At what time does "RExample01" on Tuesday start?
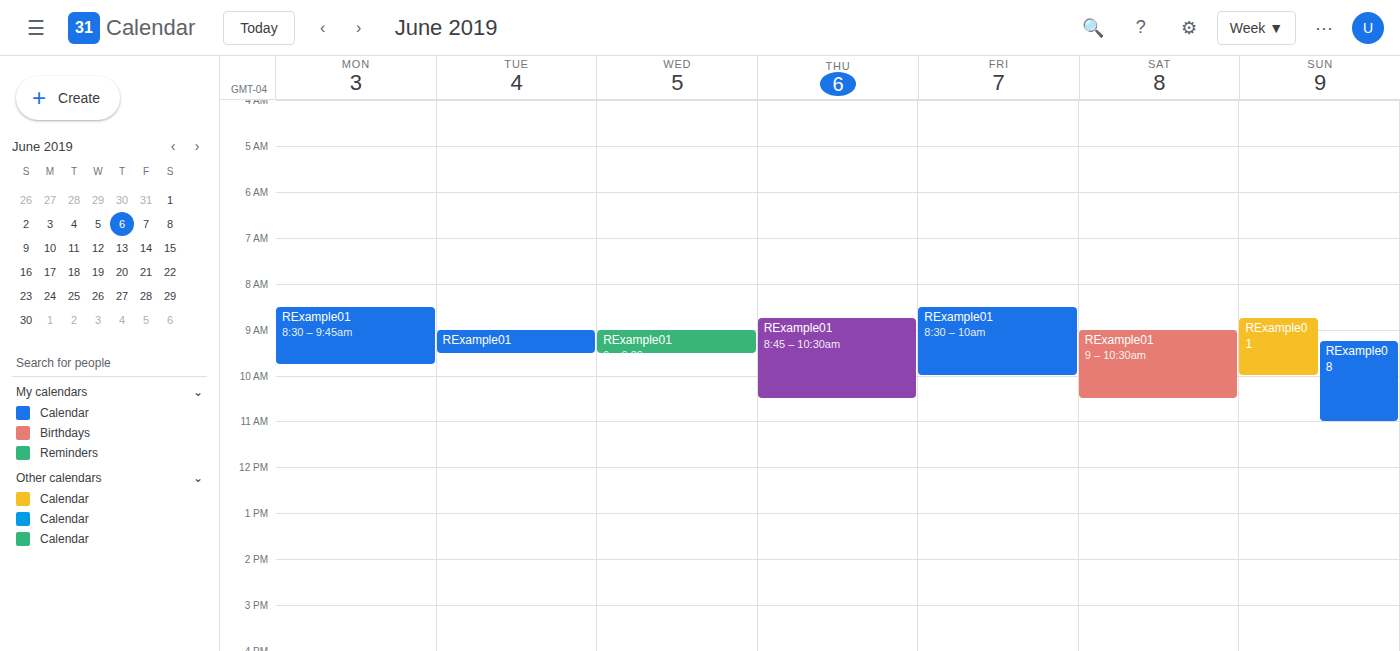
9:00 AM